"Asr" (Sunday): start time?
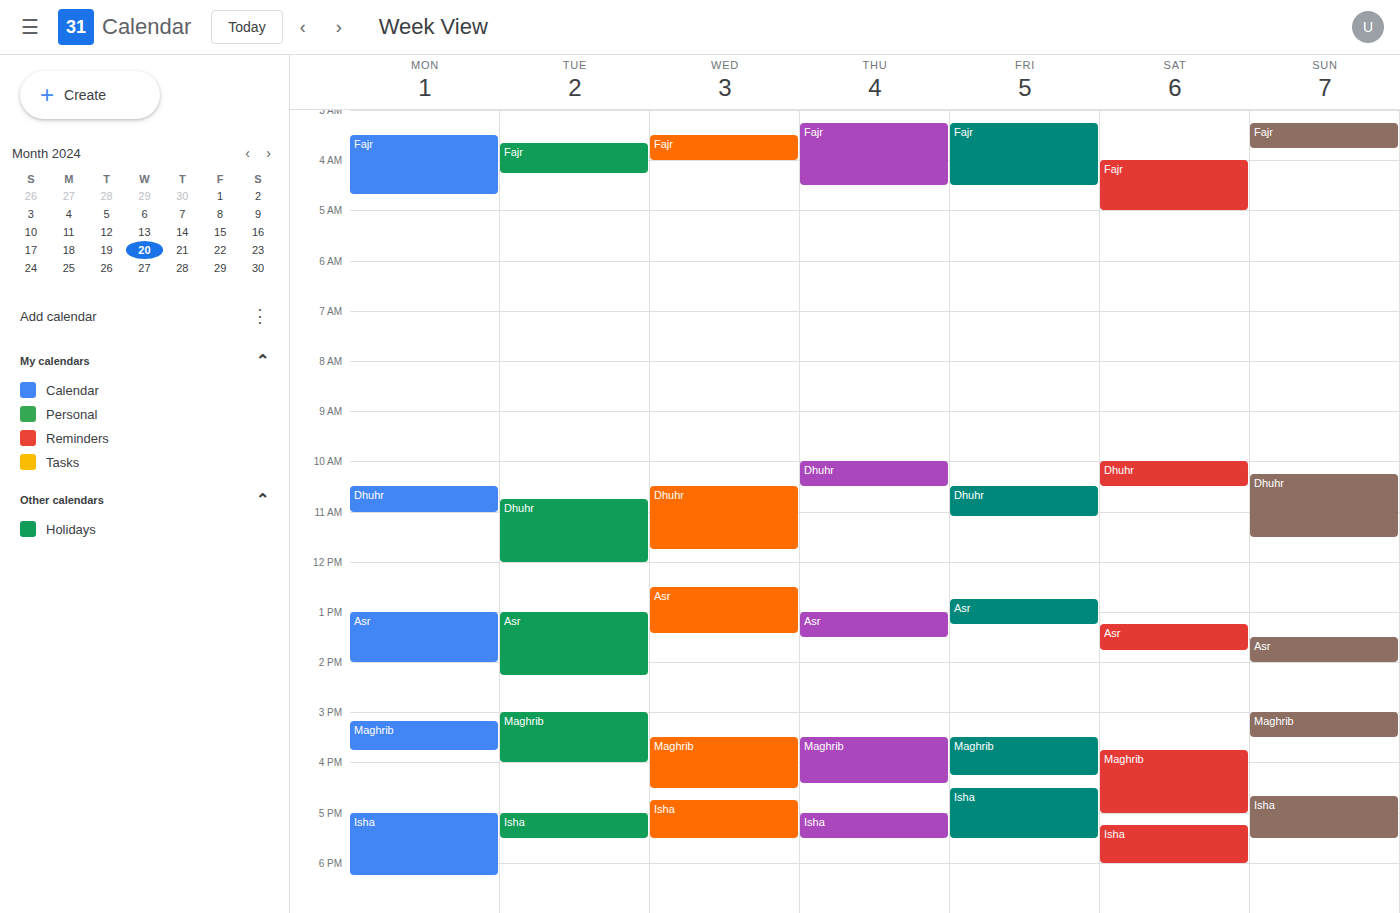
13:30